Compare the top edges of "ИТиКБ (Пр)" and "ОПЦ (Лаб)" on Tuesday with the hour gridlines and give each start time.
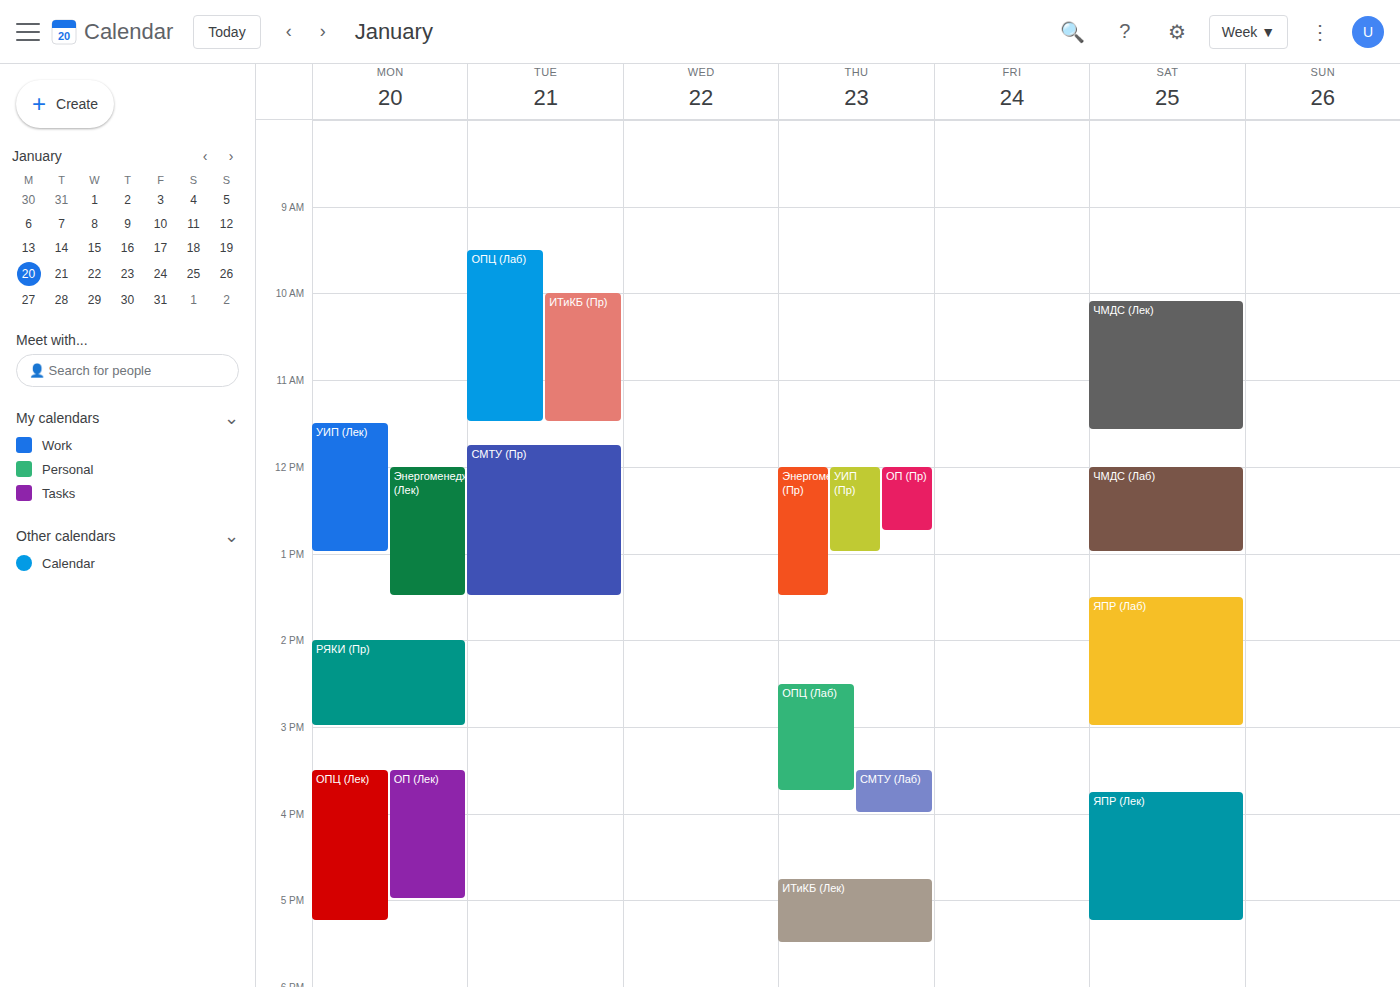
"ИТиКБ (Пр)": 10:00 AM, exactly on the 10 AM line. "ОПЦ (Лаб)": 9:30 AM, halfway between the 9 AM and 10 AM lines.